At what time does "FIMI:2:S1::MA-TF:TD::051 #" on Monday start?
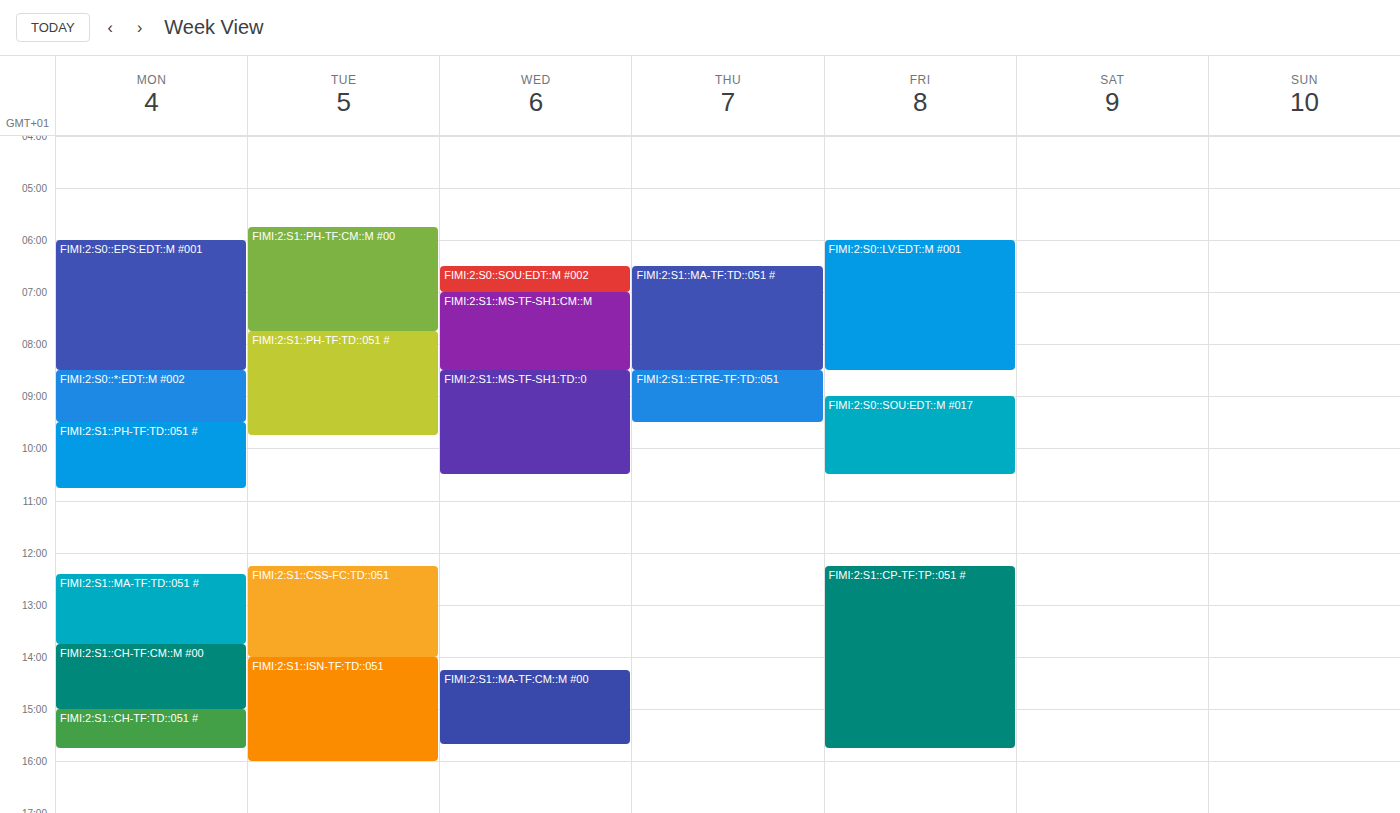
12:25 PM